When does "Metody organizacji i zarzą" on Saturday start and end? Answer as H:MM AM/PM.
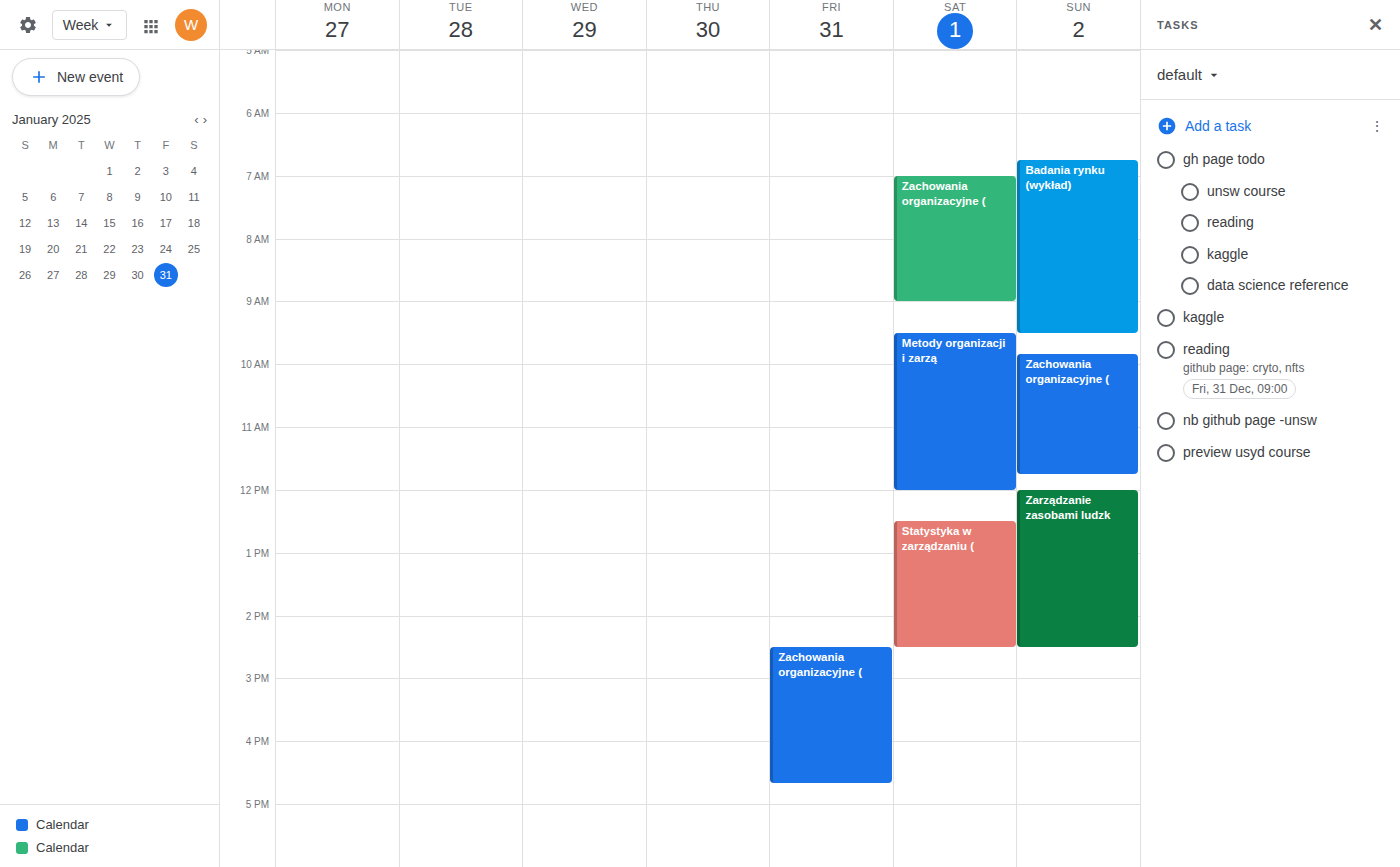
9:30 AM to 12:00 PM